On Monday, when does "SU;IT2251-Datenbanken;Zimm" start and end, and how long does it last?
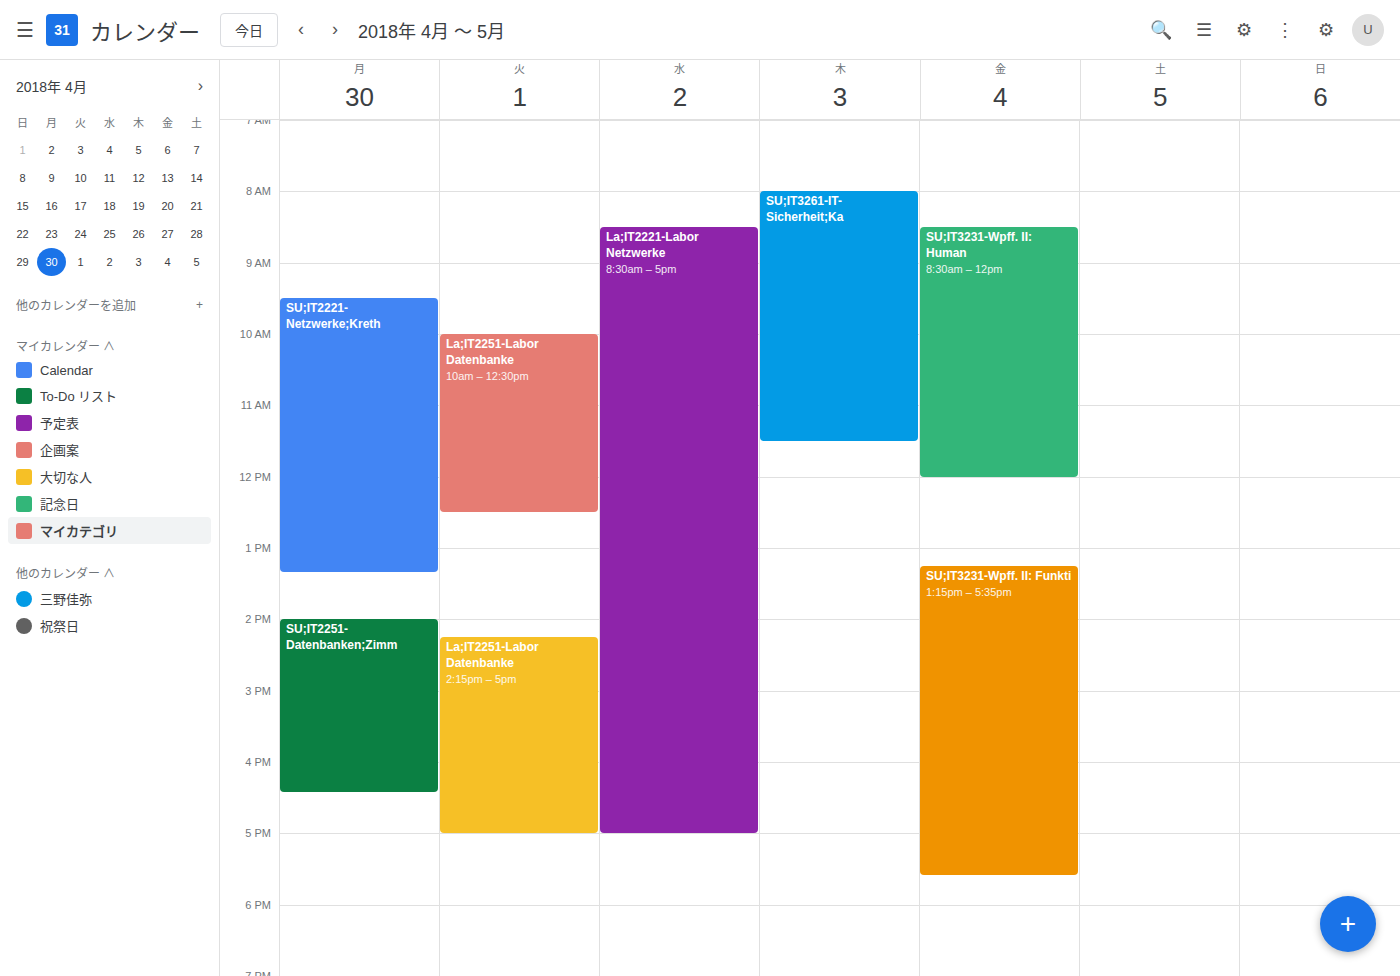
14:00 to 16:25, 2 hours 25 minutes